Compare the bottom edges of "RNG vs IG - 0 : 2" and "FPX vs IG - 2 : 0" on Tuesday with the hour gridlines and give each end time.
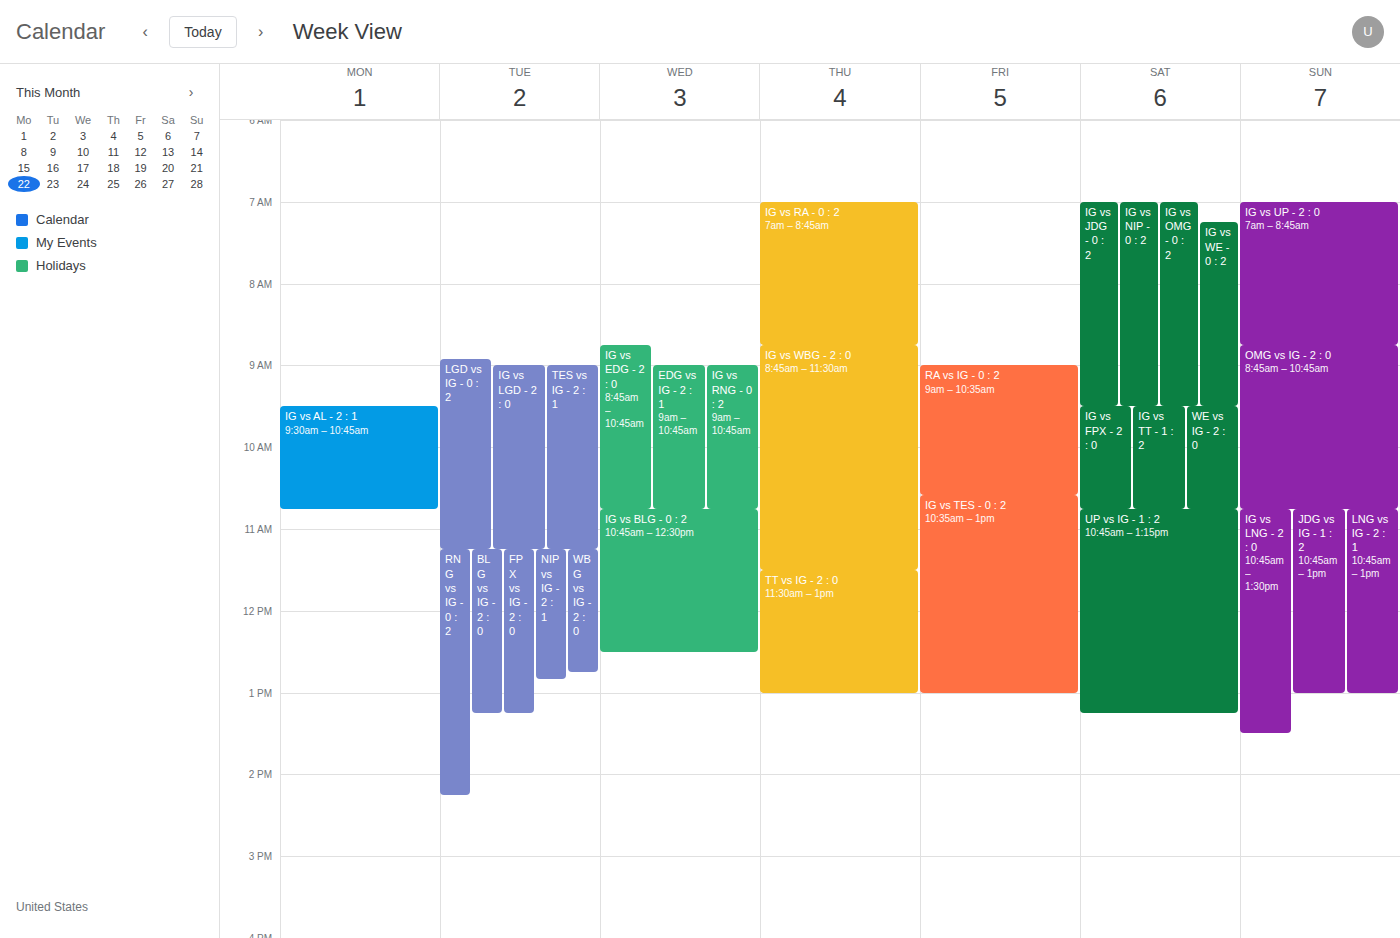
"RNG vs IG - 0 : 2": 2:15 PM, neither: a quarter of the way from the 2 PM line to the 3 PM line. "FPX vs IG - 2 : 0": 1:15 PM, neither: a quarter of the way from the 1 PM line to the 2 PM line.